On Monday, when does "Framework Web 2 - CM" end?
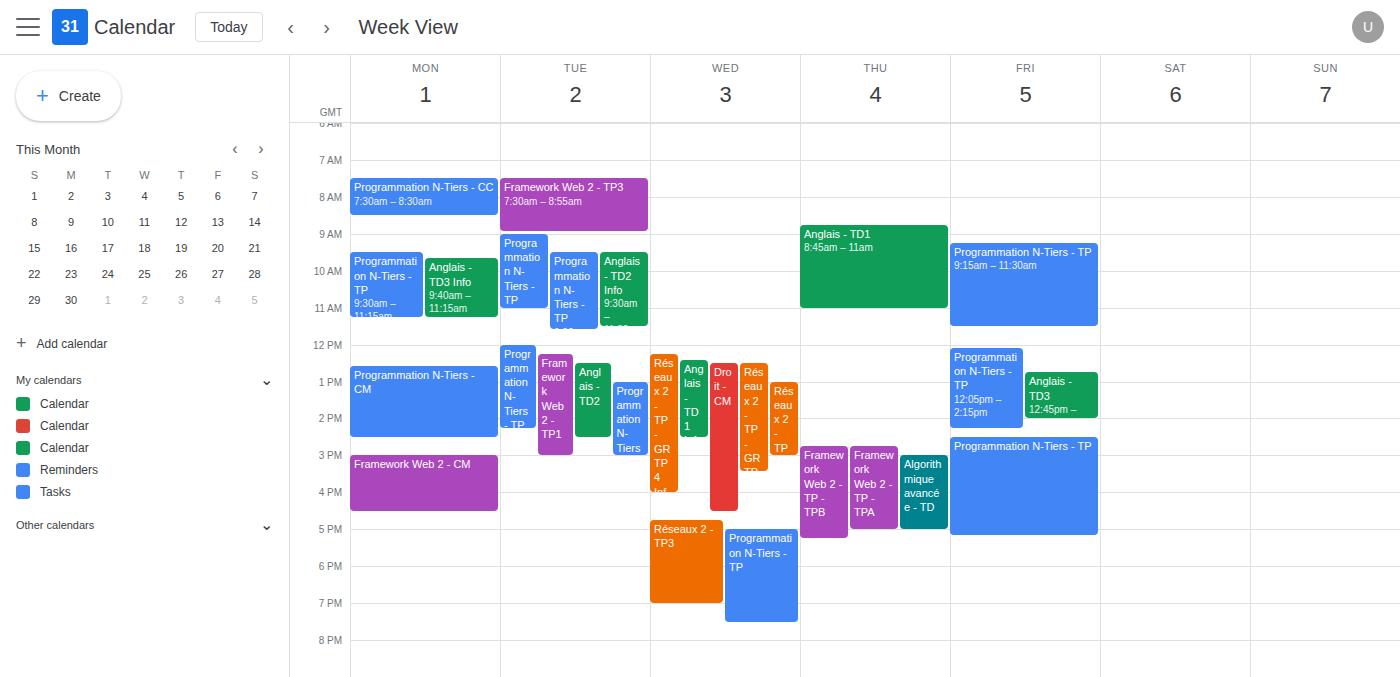
4:30 PM